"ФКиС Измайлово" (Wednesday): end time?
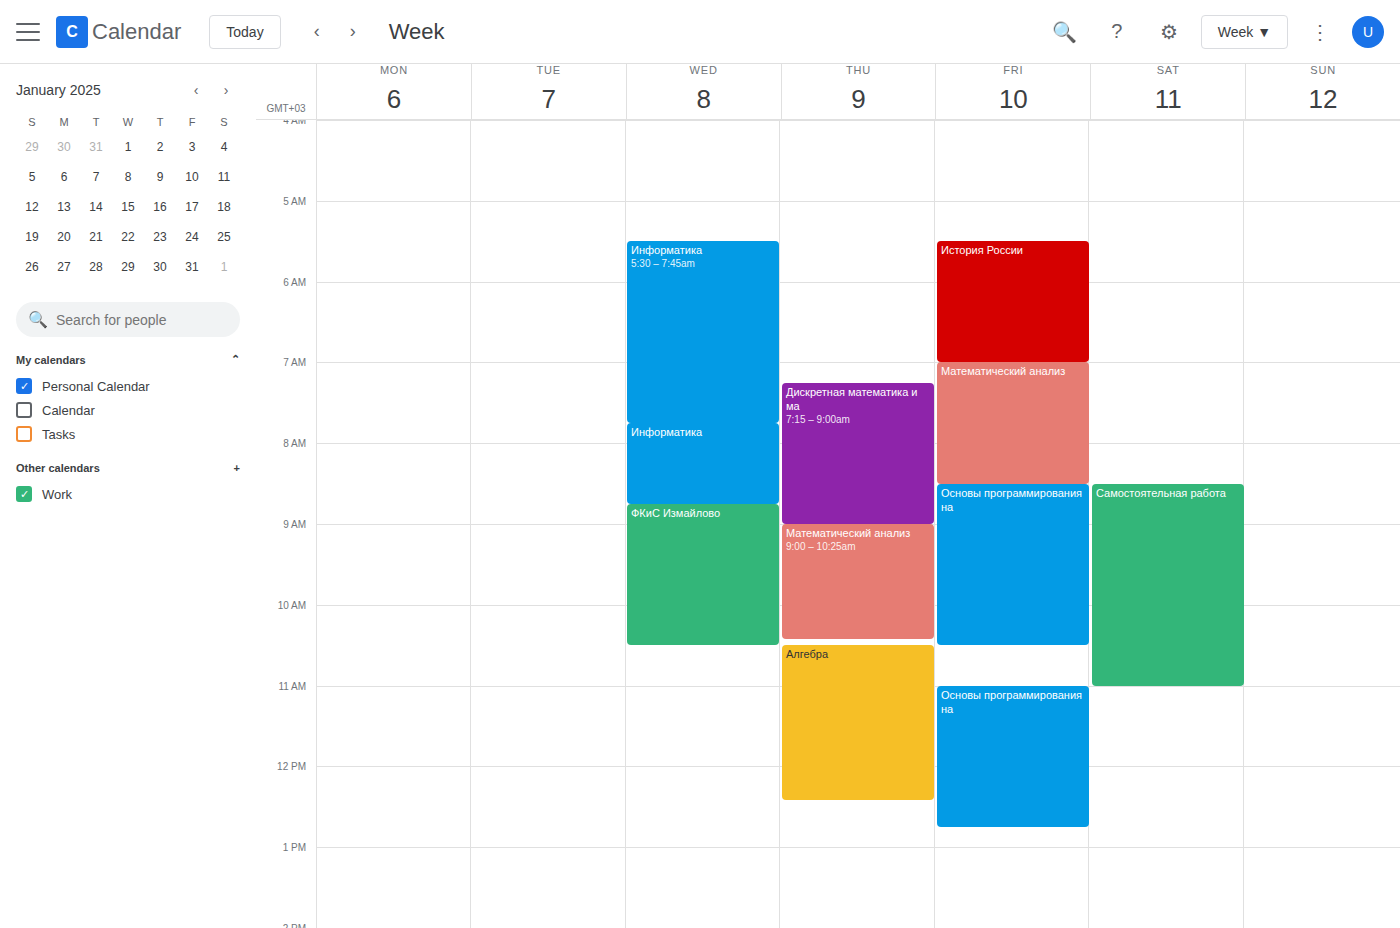
10:30 AM